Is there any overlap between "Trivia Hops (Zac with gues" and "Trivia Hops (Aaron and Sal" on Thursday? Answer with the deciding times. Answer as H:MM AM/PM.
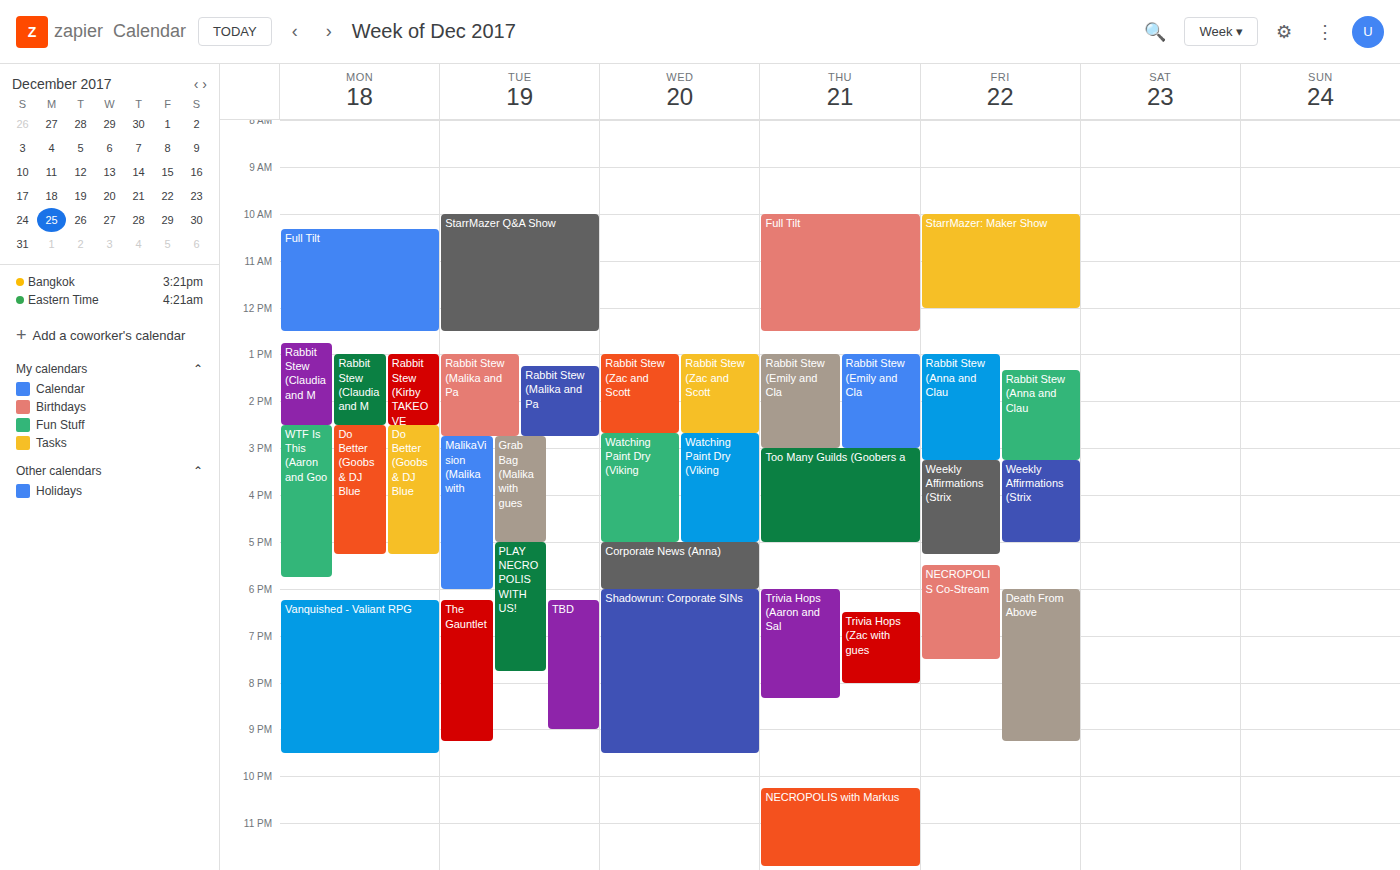
"Trivia Hops (Zac with gues" runs 6:30 PM to 8:00 PM, inside "Trivia Hops (Aaron and Sal" -- they overlap.